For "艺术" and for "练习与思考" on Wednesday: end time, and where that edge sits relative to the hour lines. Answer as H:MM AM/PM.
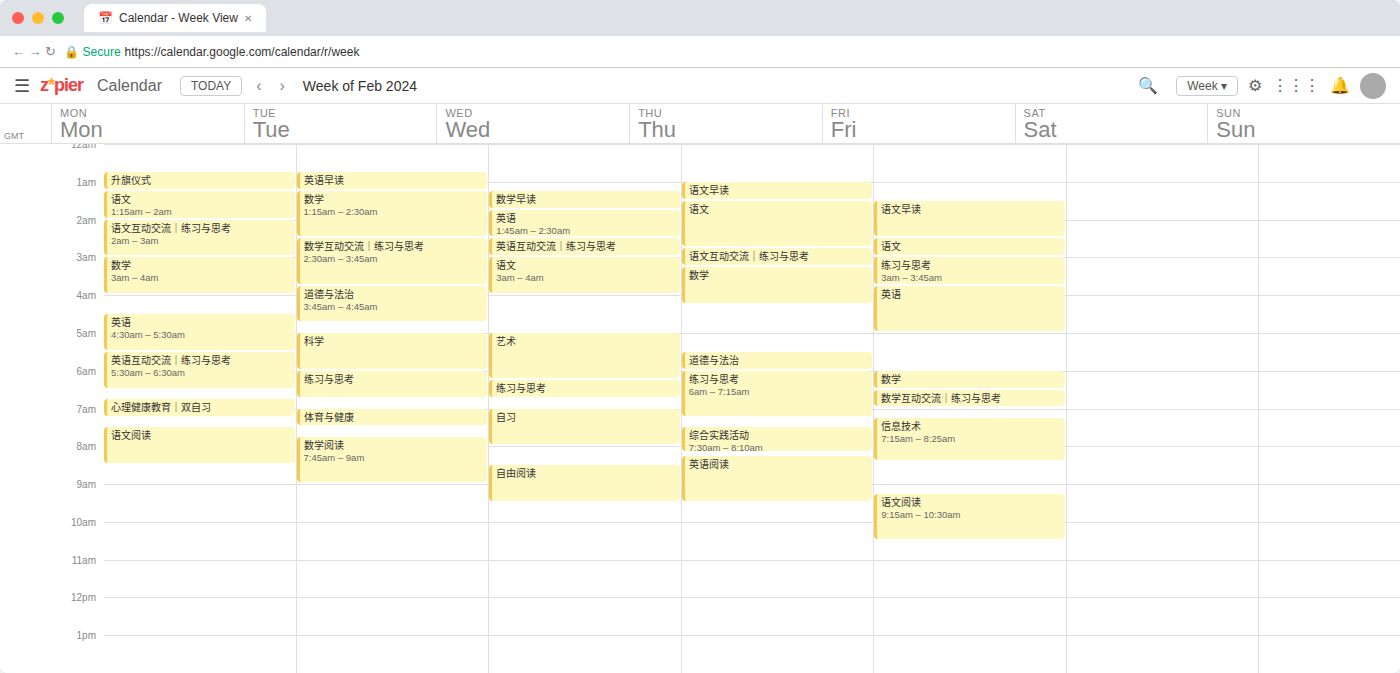
"艺术": 6:15 AM, neither: a quarter of the way from the 6 AM line to the 7 AM line. "练习与思考": 6:45 AM, neither: three quarters of the way from the 6 AM line to the 7 AM line.